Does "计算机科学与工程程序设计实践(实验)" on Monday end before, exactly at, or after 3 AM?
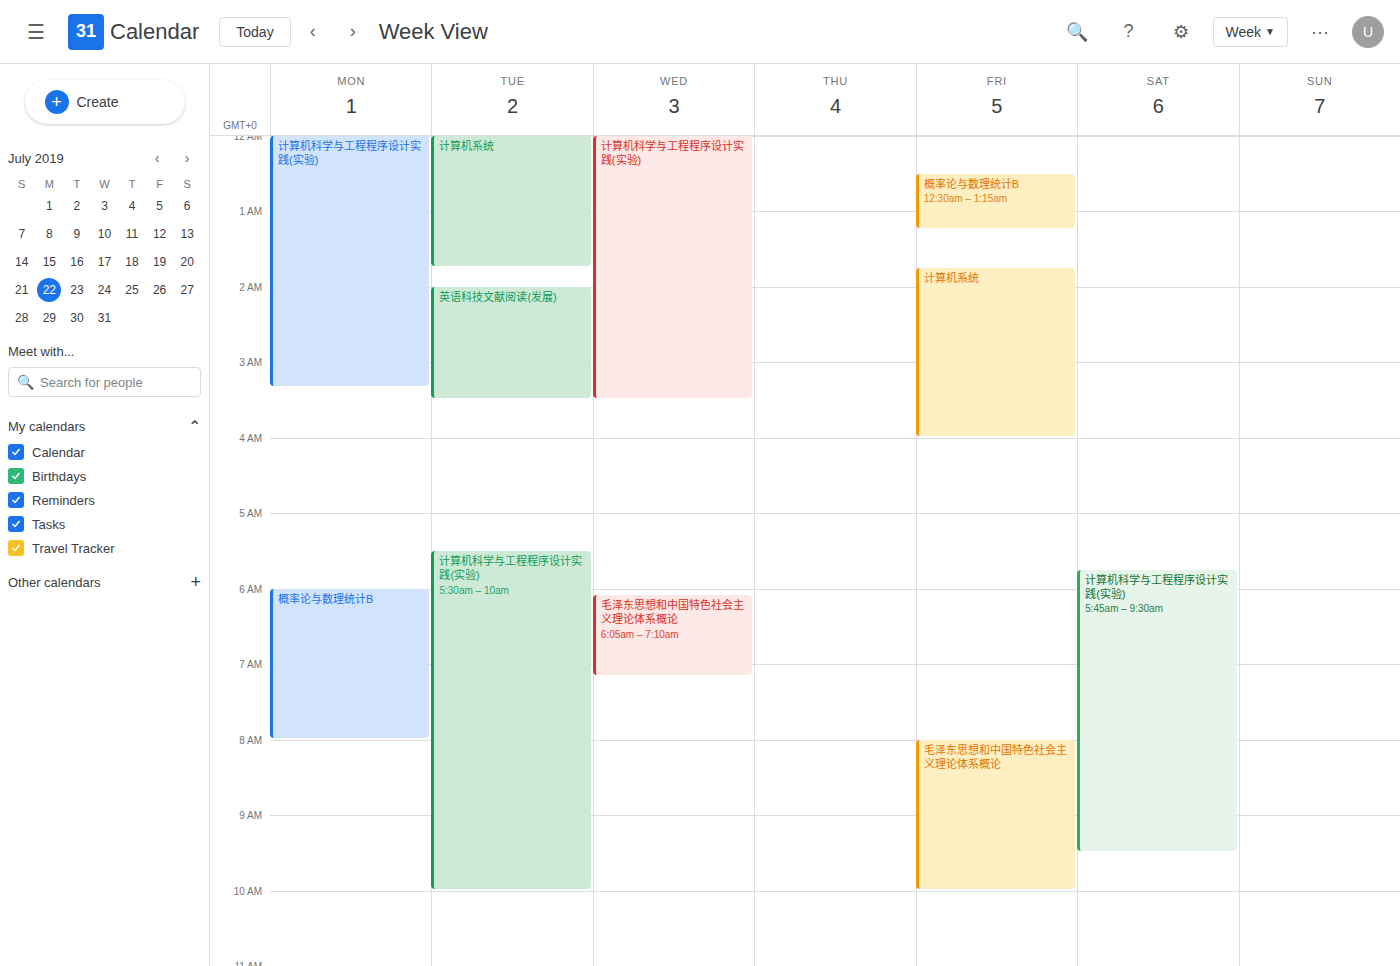
3:20 AM -- after 3 AM, 20 minutes below the 3 AM line.